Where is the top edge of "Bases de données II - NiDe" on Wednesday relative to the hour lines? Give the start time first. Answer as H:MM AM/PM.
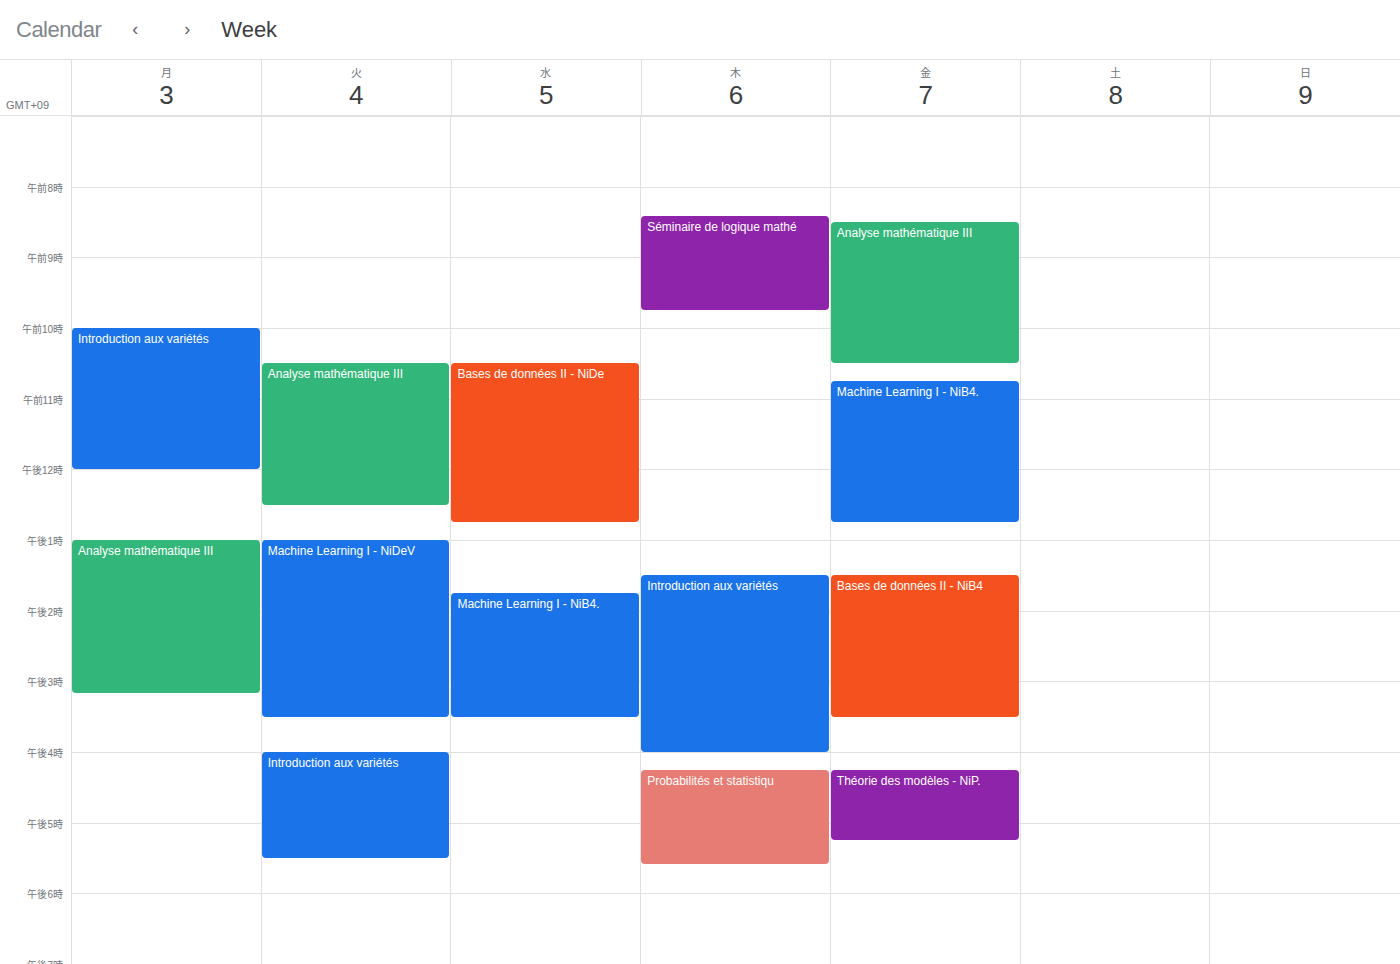
10:30 AM -- halfway between the 10 AM and 11 AM lines.